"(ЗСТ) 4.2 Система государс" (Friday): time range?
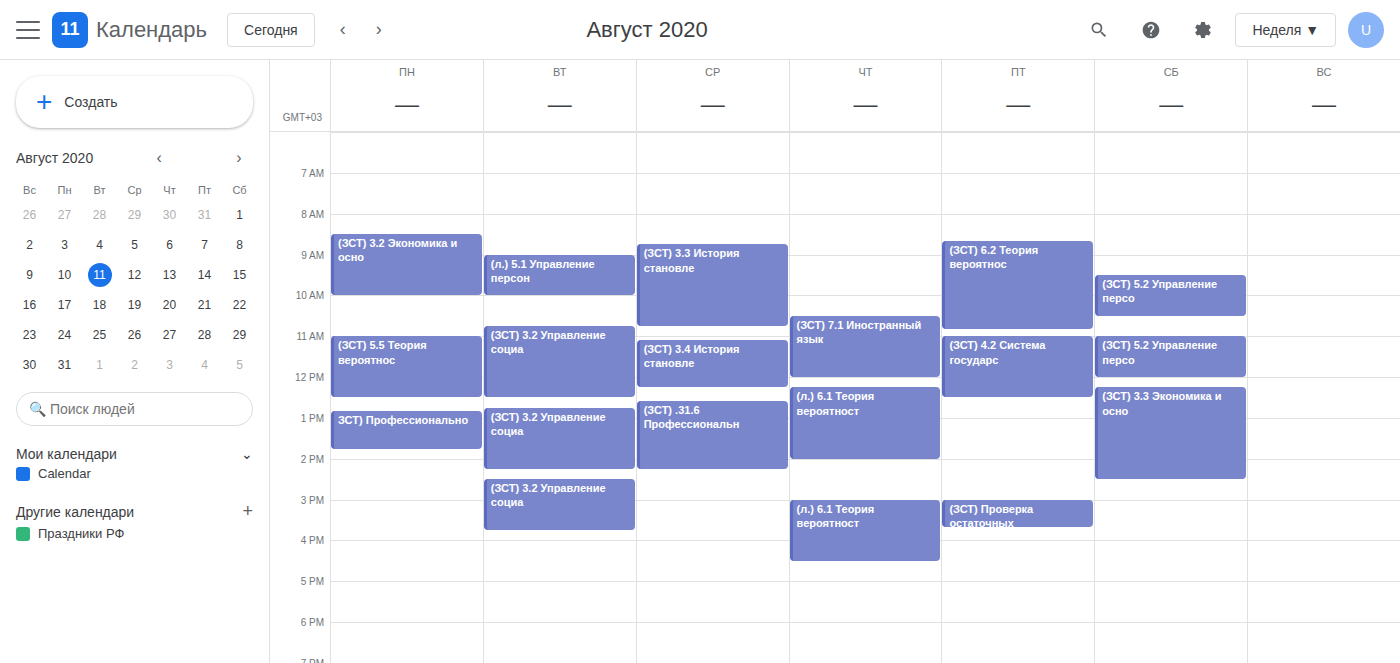
11:00 AM to 12:30 PM